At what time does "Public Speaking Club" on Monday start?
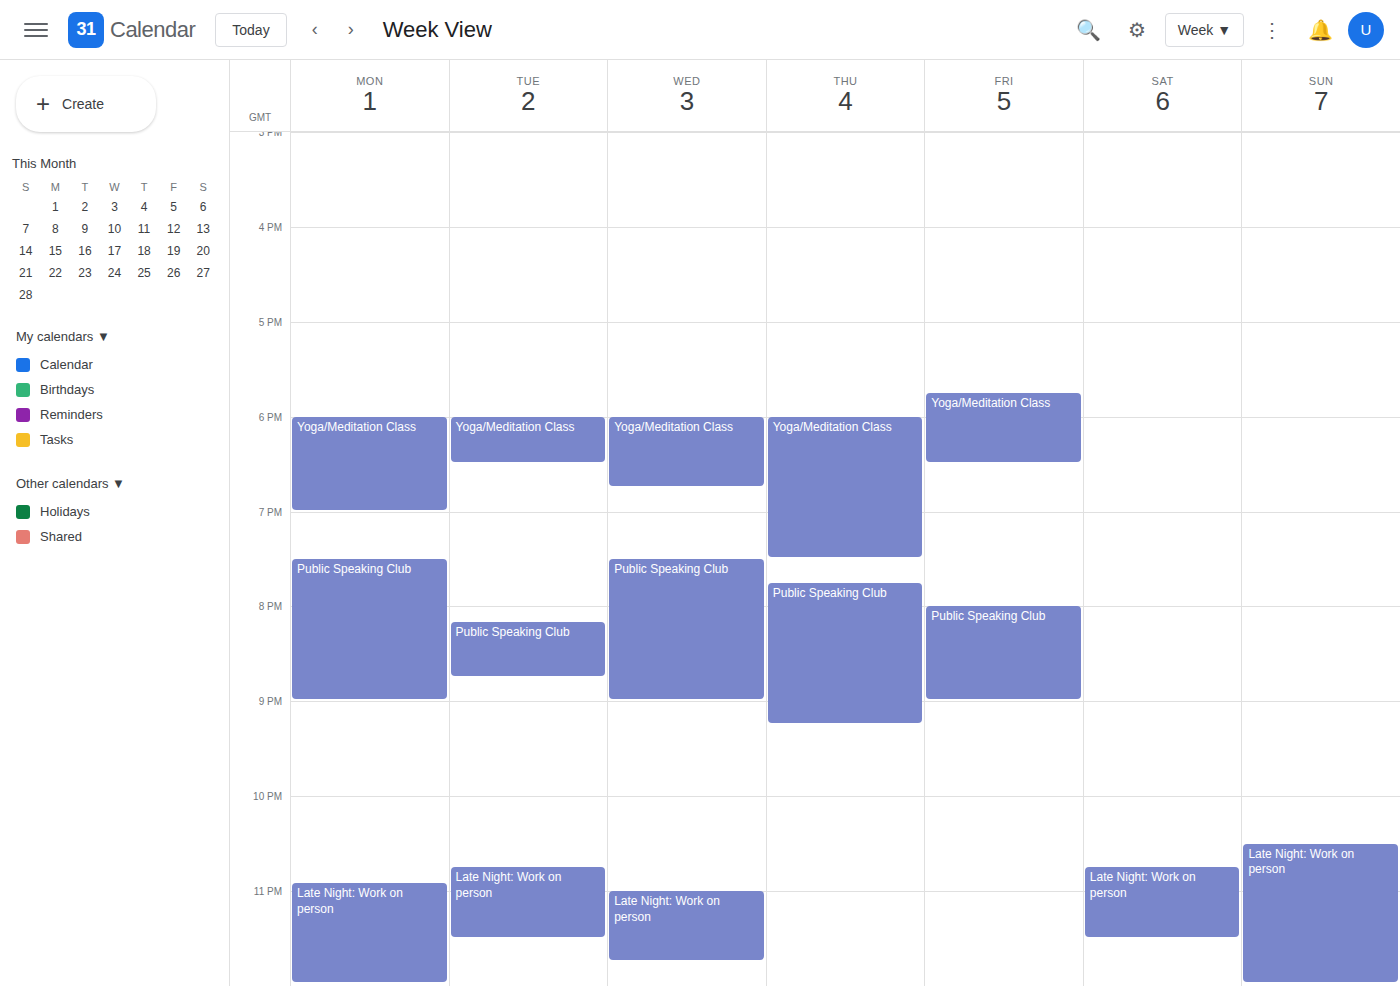
7:30 PM